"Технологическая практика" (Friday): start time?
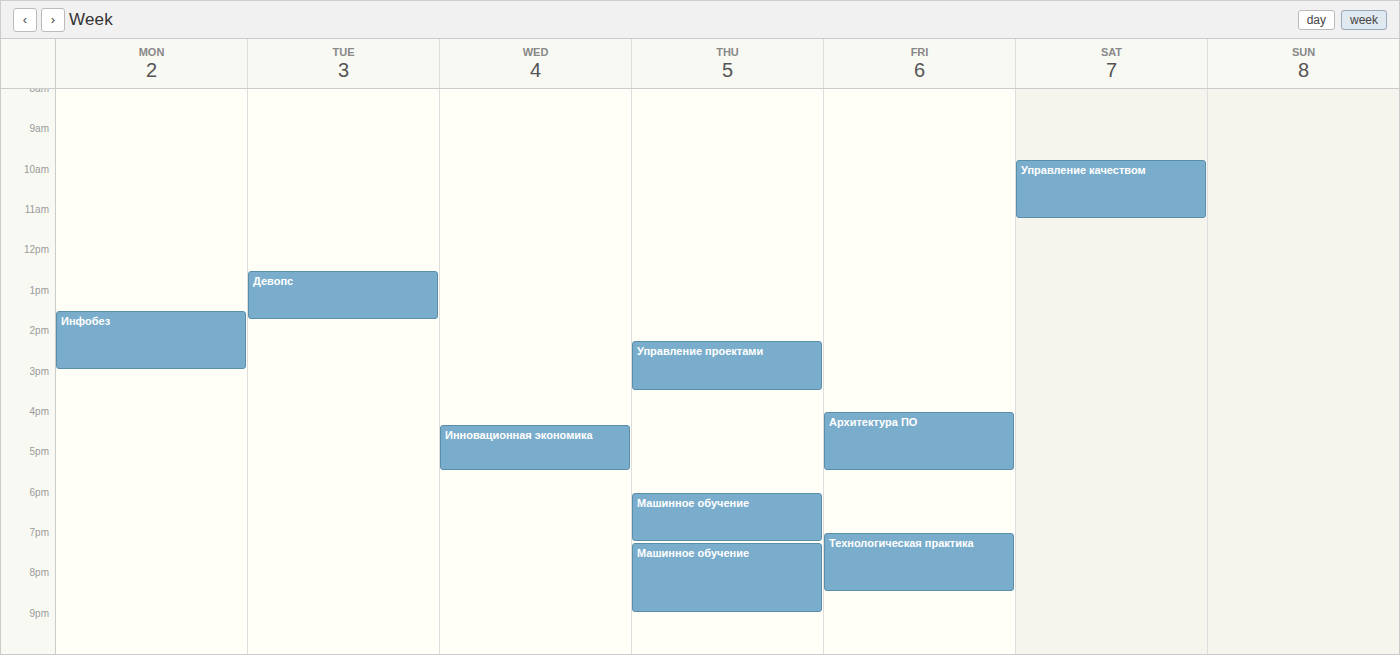
7:00 PM